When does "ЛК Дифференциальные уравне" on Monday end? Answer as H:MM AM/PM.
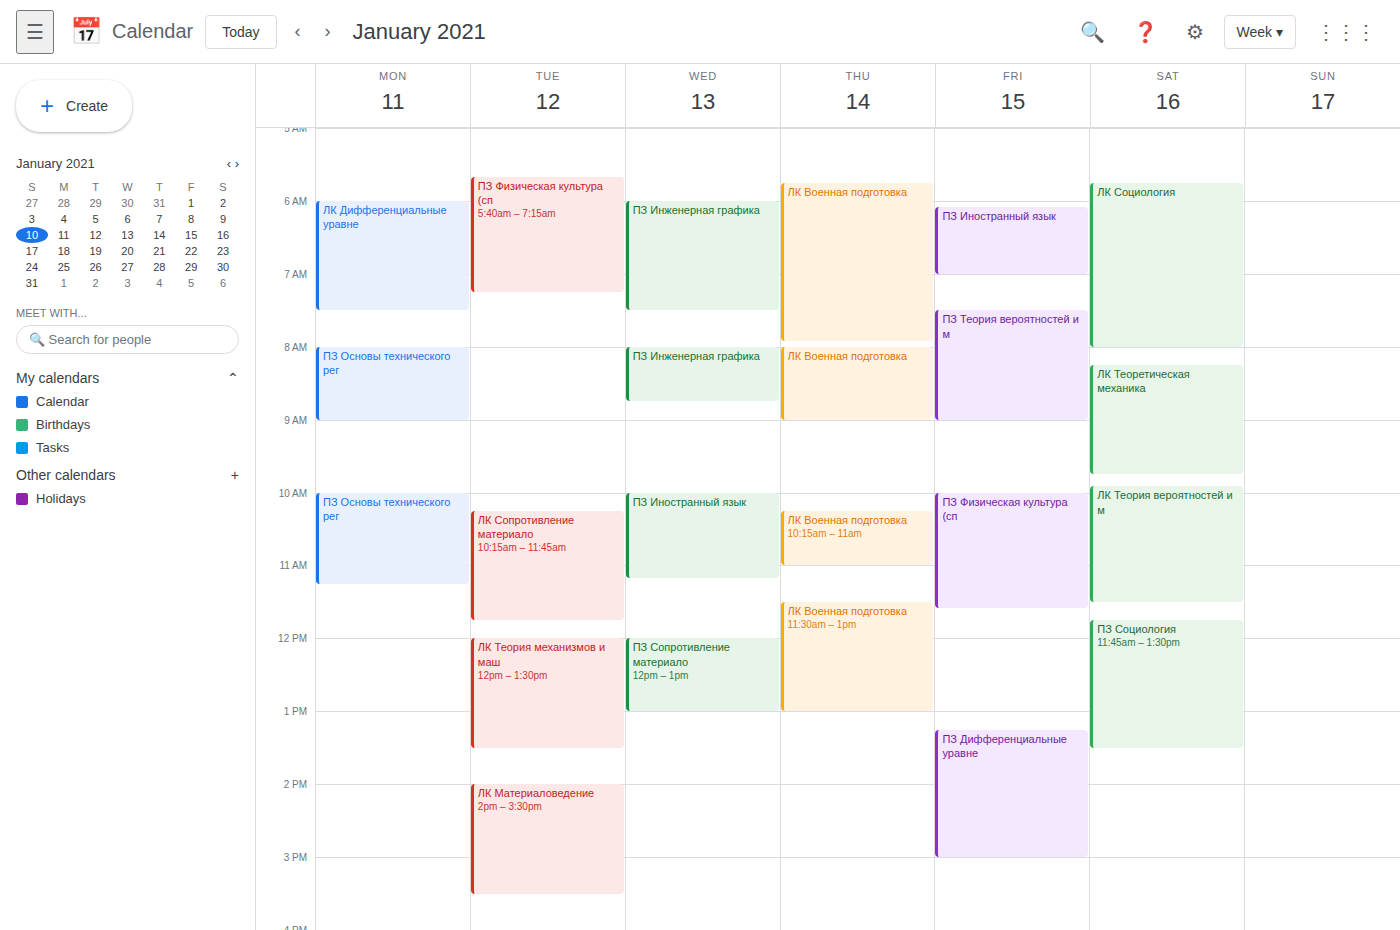
7:30 AM